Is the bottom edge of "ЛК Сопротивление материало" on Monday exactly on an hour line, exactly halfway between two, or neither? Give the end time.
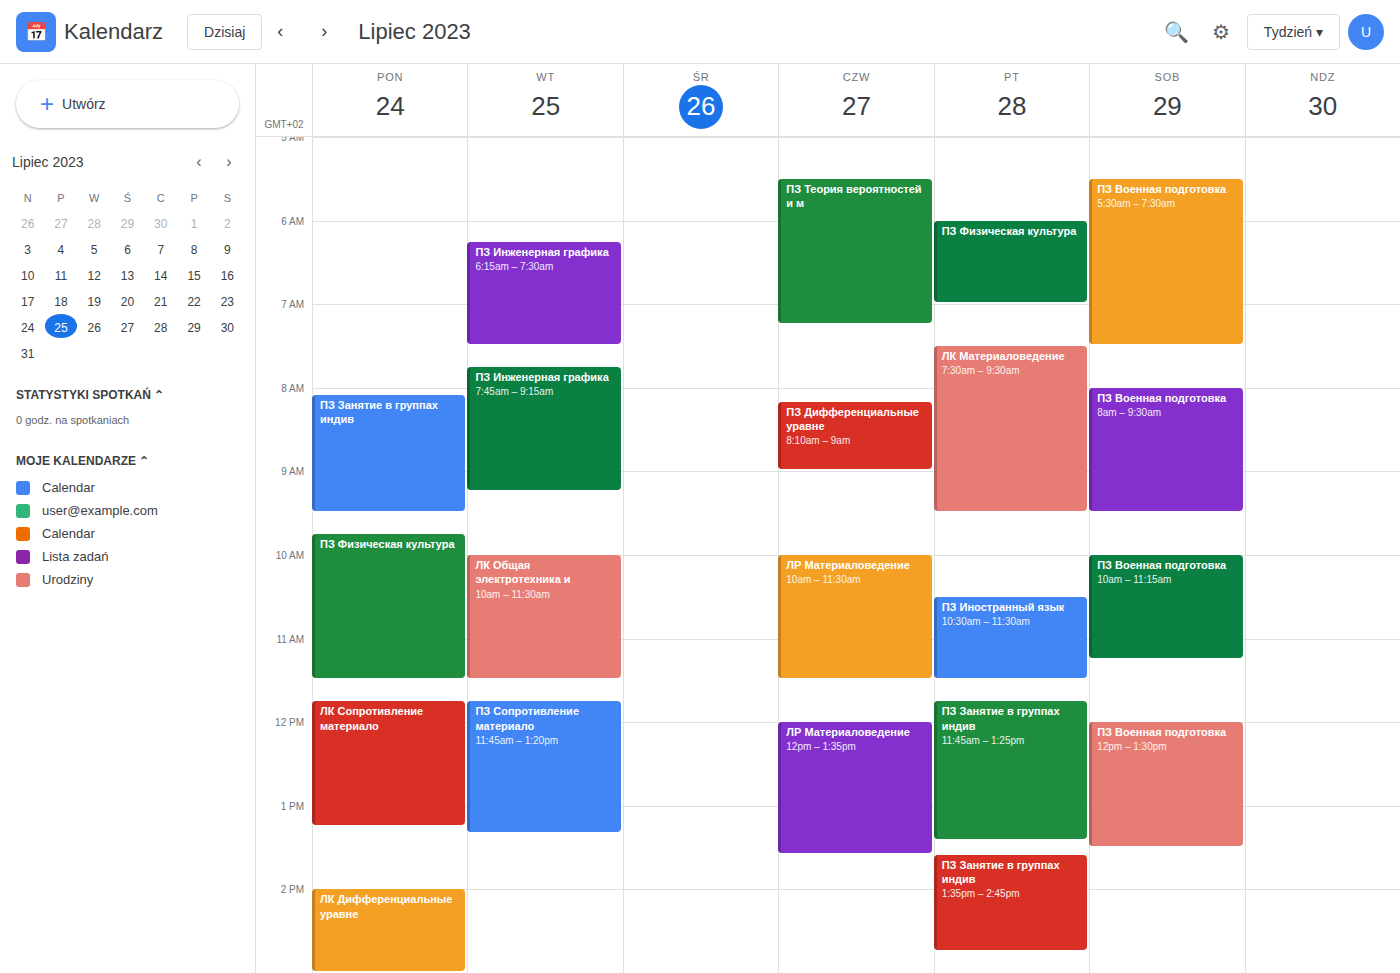
1:15 PM -- neither: a quarter of the way from the 1 PM line to the 2 PM line.